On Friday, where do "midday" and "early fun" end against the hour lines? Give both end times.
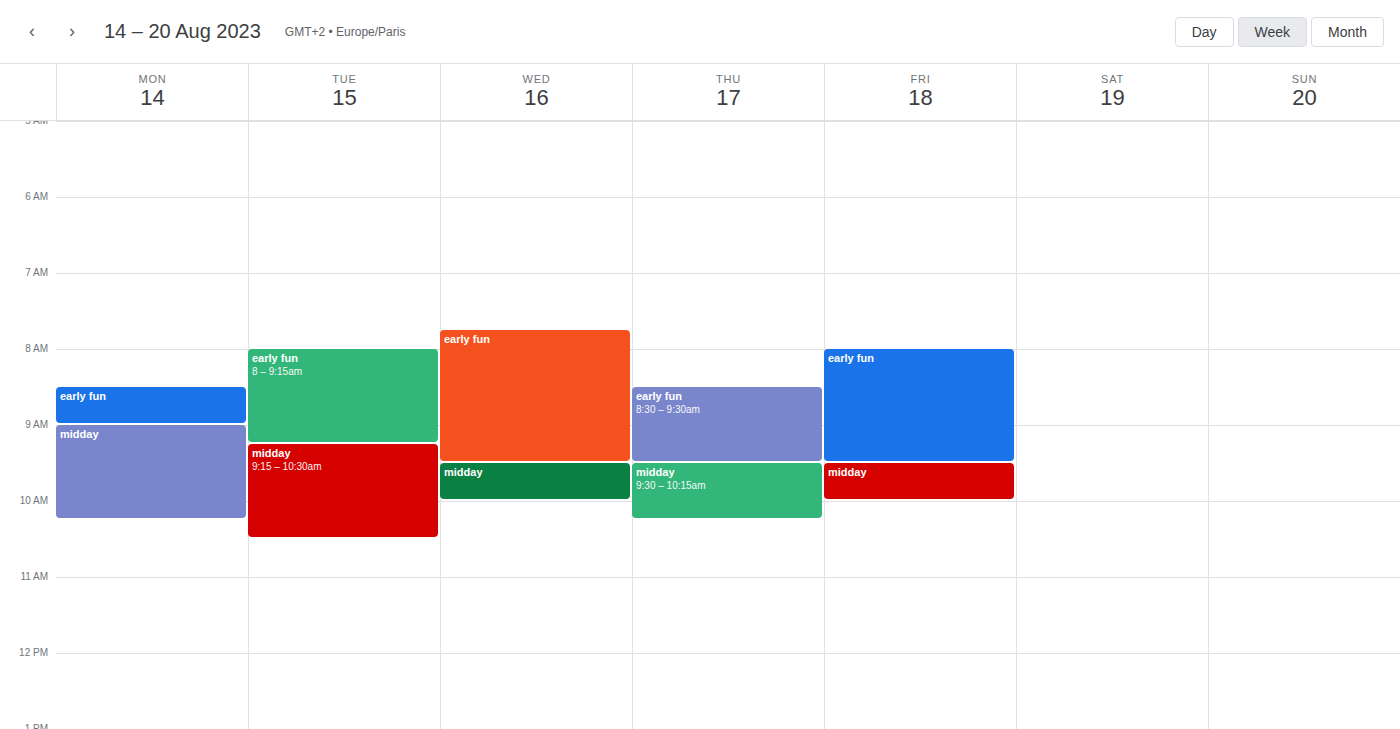
"midday": 10:00 AM, exactly on the 10 AM line. "early fun": 9:30 AM, halfway between the 9 AM and 10 AM lines.